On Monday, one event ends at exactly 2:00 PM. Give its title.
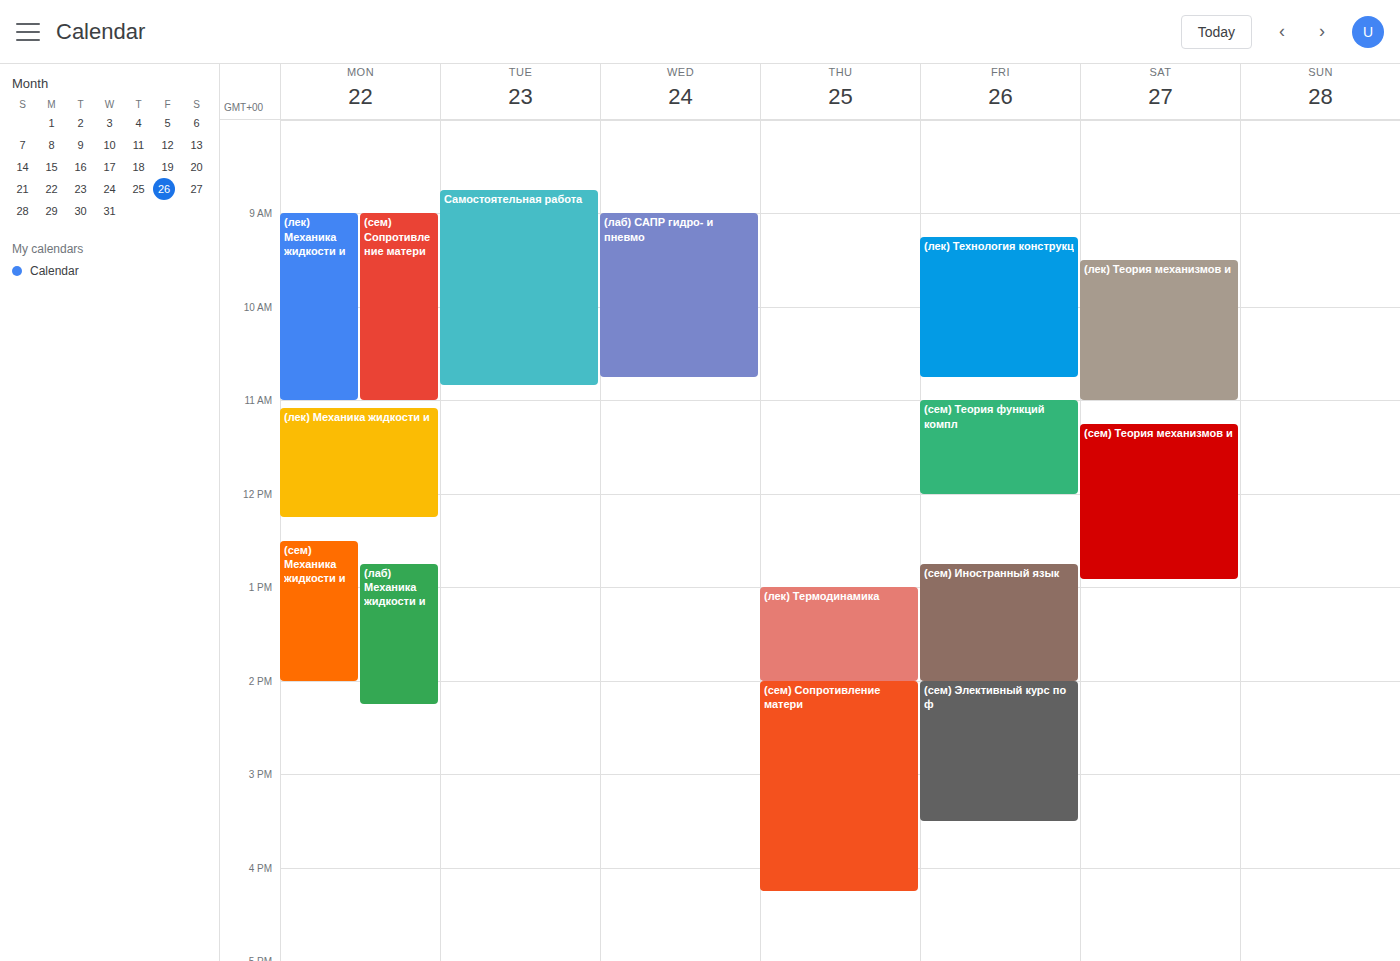
"(сем) Механика жидкости и"